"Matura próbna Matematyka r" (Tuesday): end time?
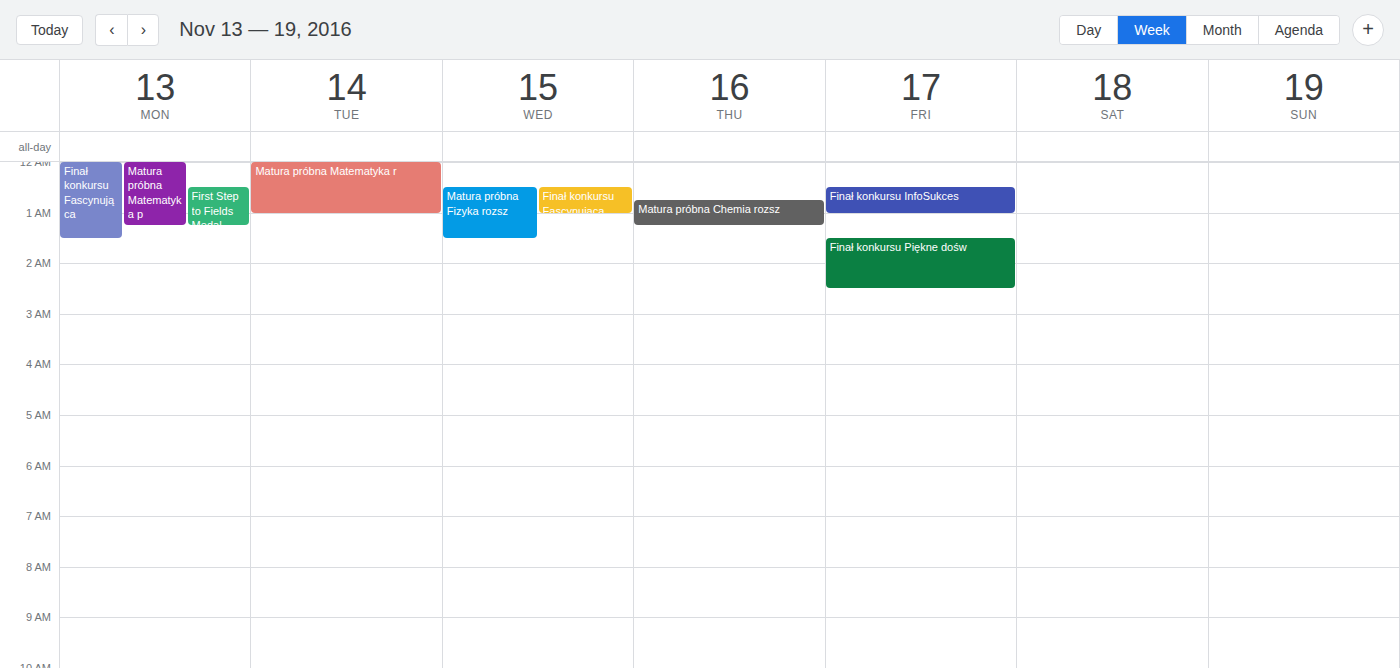
01:00